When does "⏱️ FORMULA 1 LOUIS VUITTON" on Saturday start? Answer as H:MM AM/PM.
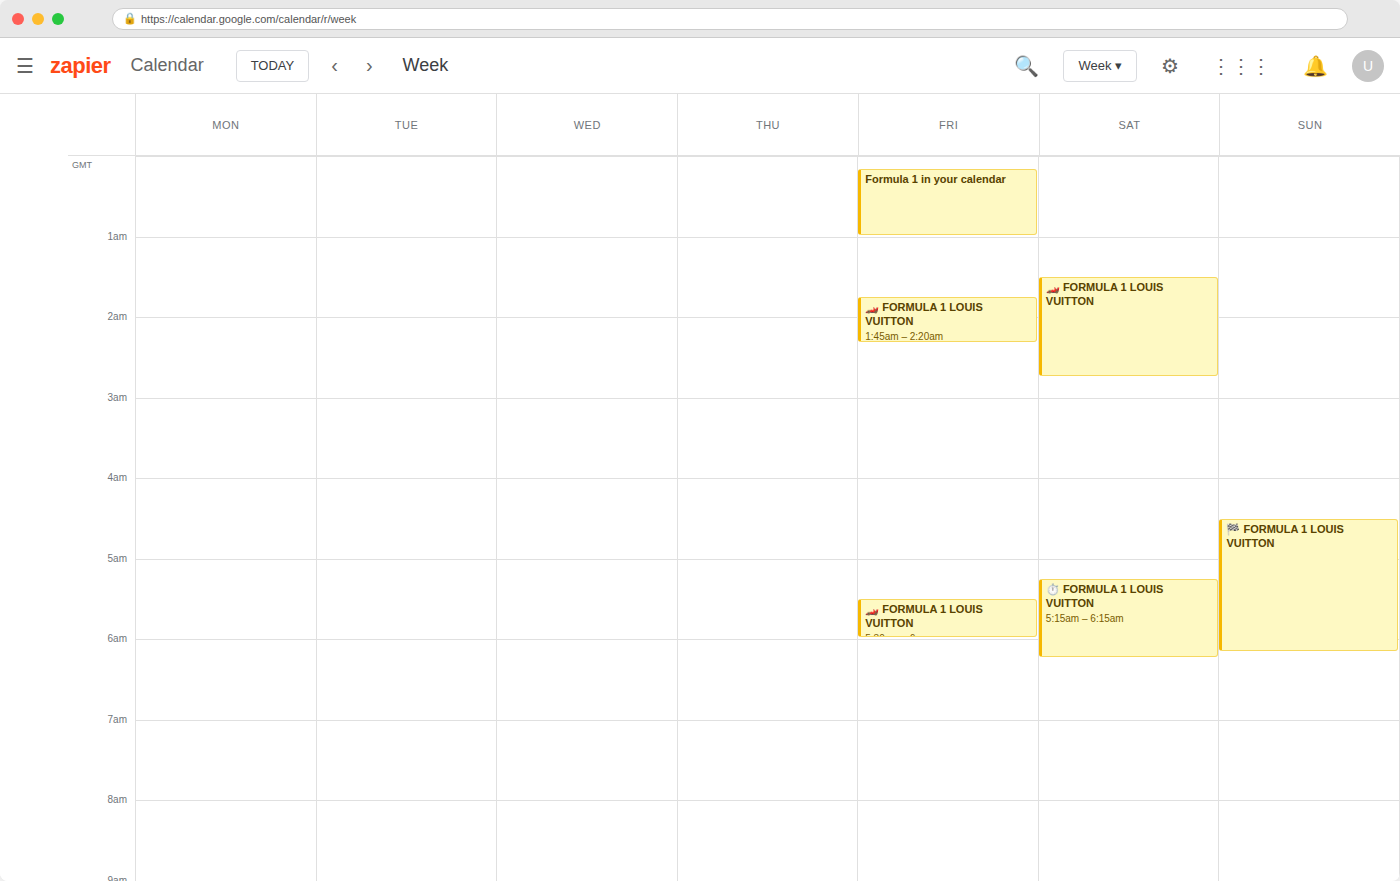
5:15 AM